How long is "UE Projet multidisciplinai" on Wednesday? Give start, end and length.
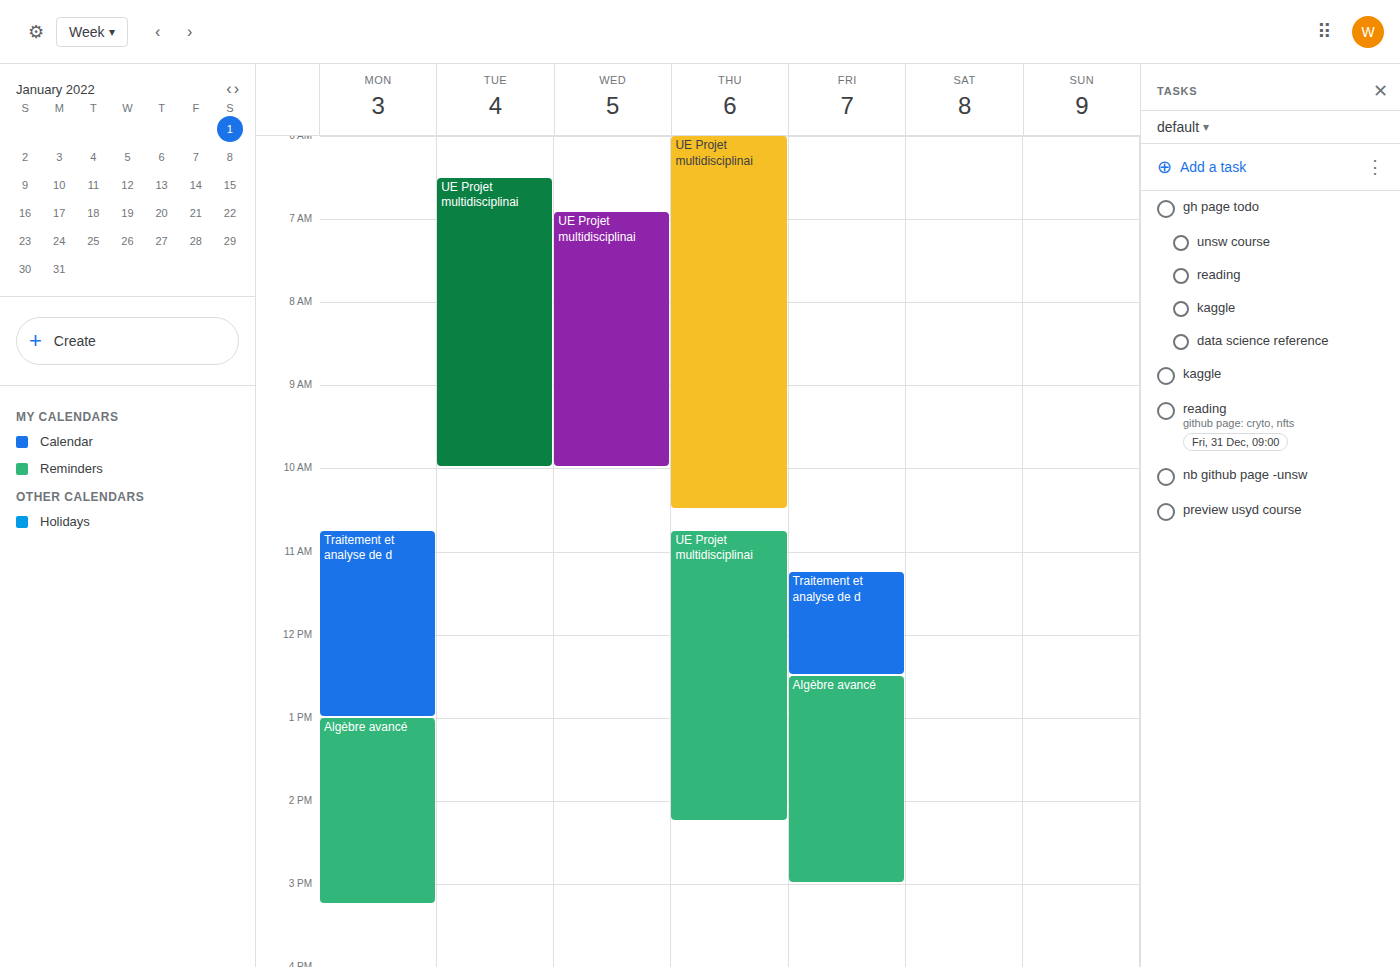
6:55 AM to 10:00 AM, 3 hours 5 minutes